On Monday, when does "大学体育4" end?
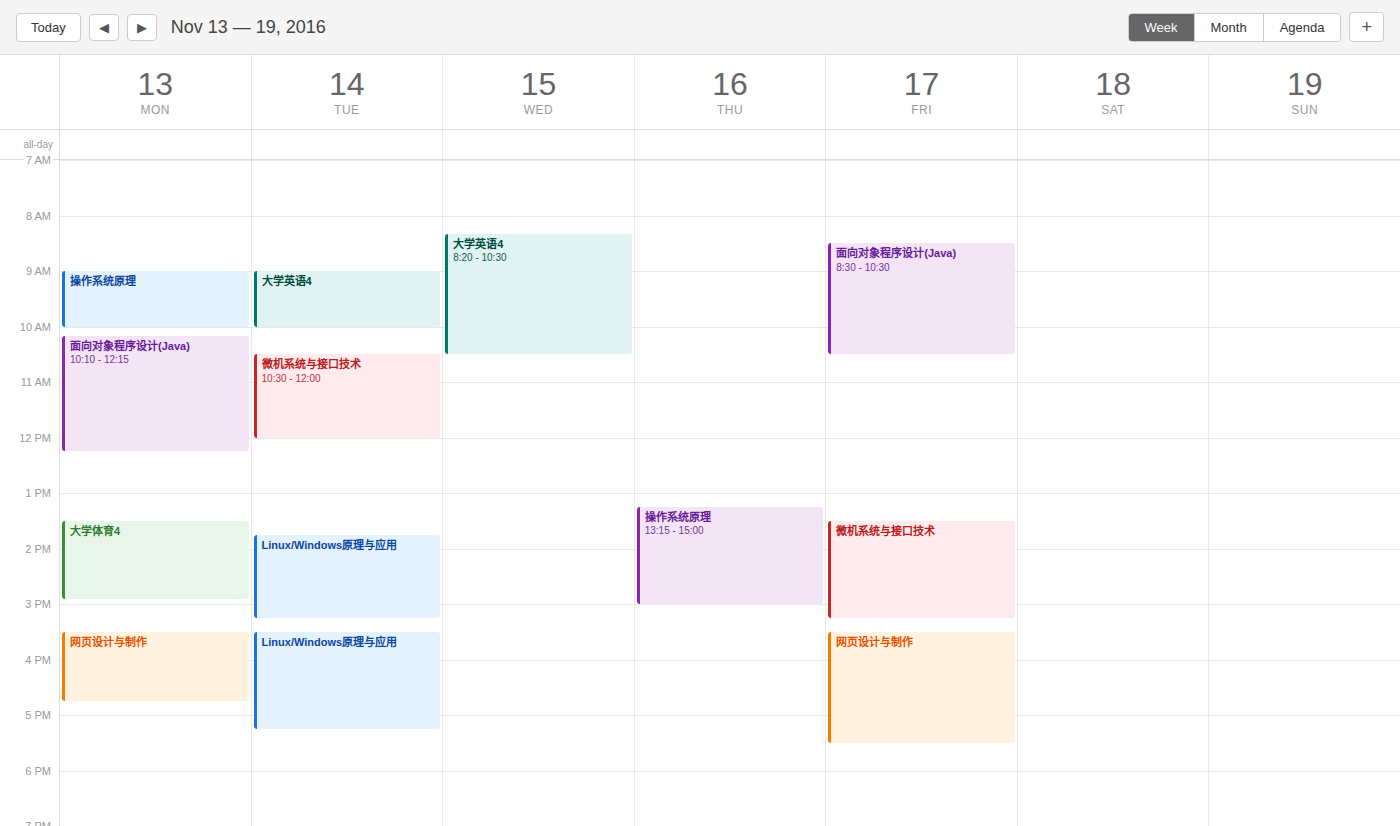
2:55 PM